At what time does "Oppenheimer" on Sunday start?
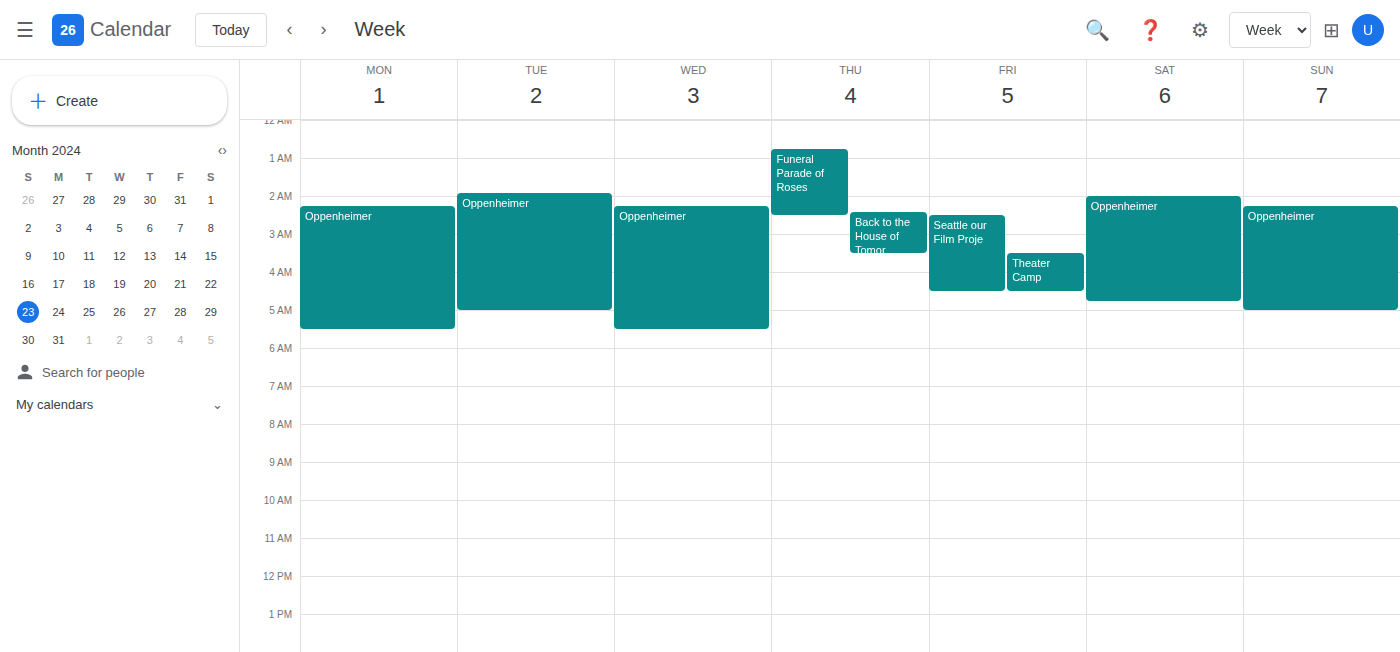
2:15 AM